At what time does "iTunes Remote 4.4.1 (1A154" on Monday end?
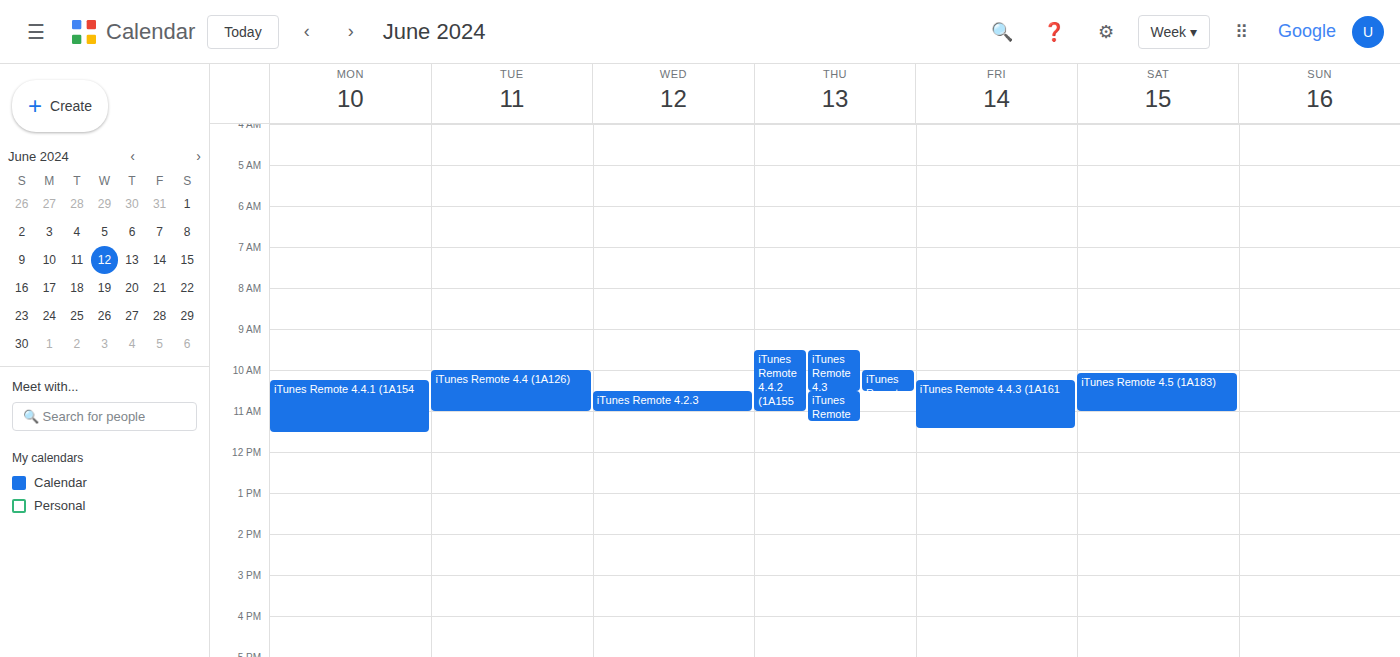
11:30 AM